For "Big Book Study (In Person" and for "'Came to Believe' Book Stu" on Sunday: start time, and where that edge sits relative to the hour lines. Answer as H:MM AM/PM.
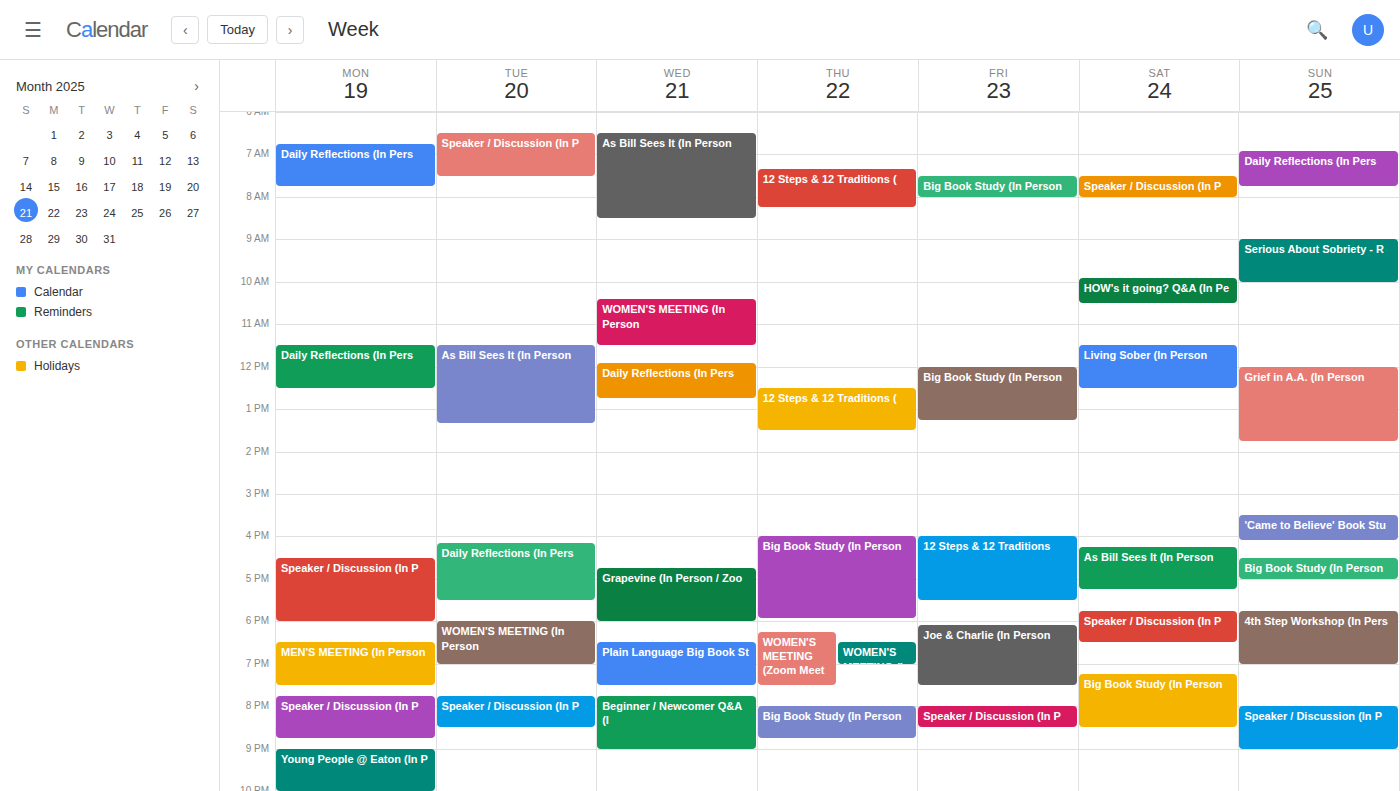
"Big Book Study (In Person": 4:30 PM, halfway between the 4 PM and 5 PM lines. "'Came to Believe' Book Stu": 3:30 PM, halfway between the 3 PM and 4 PM lines.